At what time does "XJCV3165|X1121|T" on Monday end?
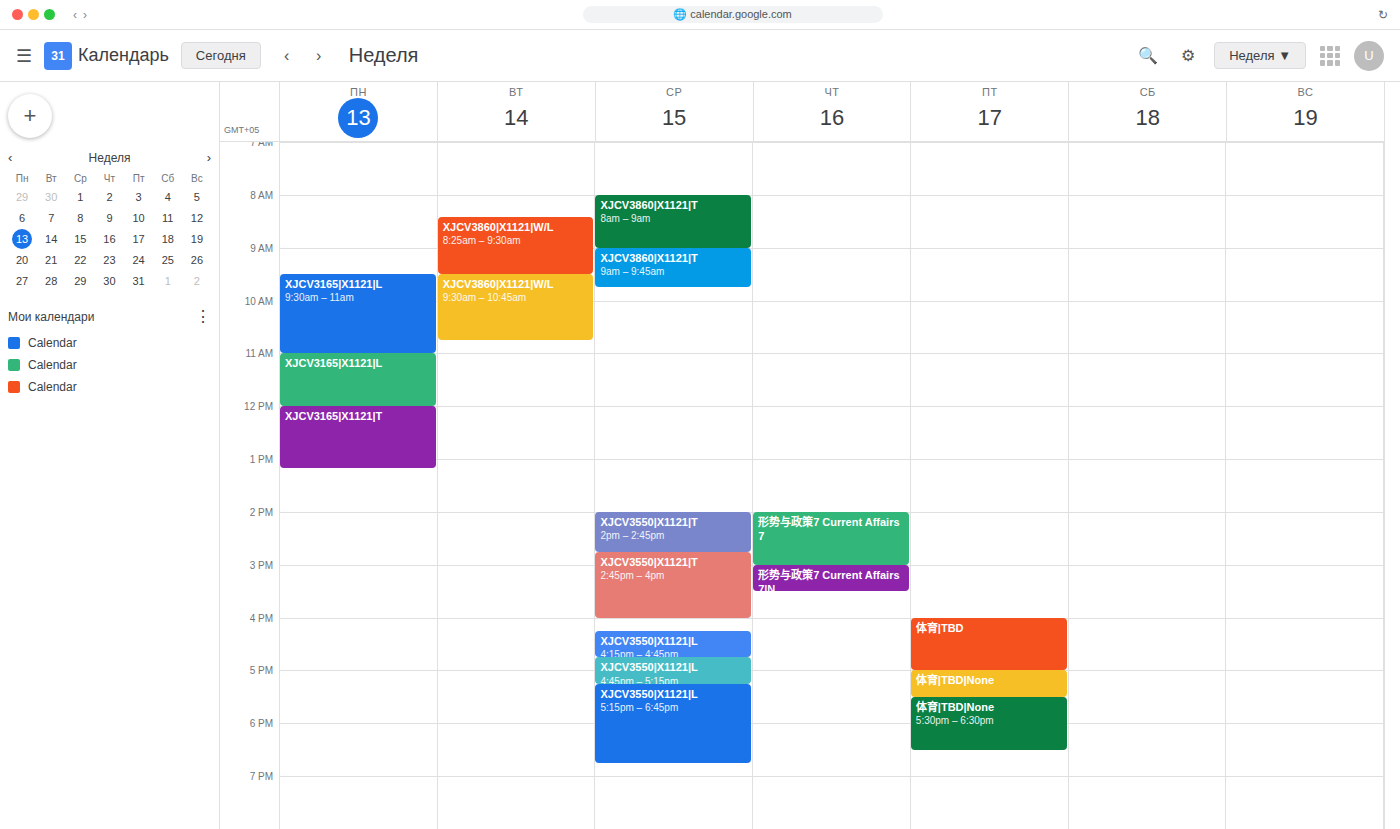
1:10 PM